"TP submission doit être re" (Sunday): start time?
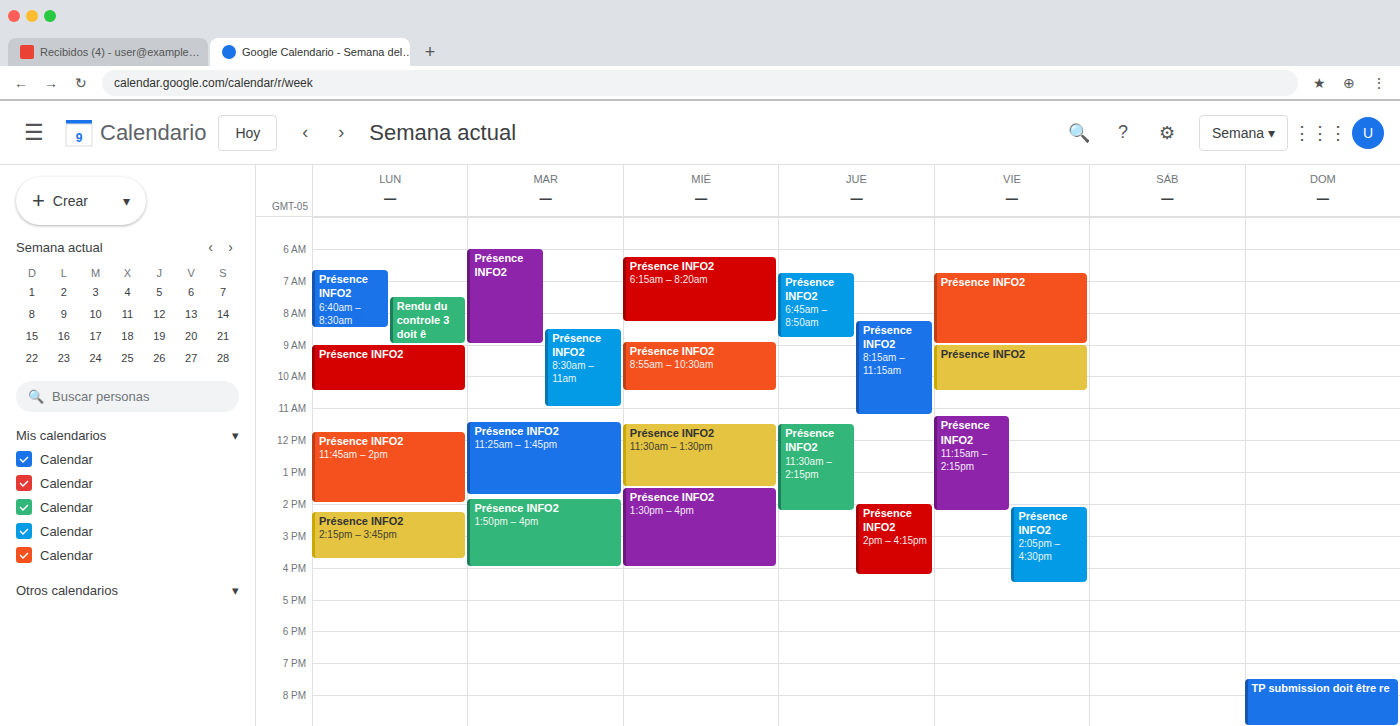
7:30 PM